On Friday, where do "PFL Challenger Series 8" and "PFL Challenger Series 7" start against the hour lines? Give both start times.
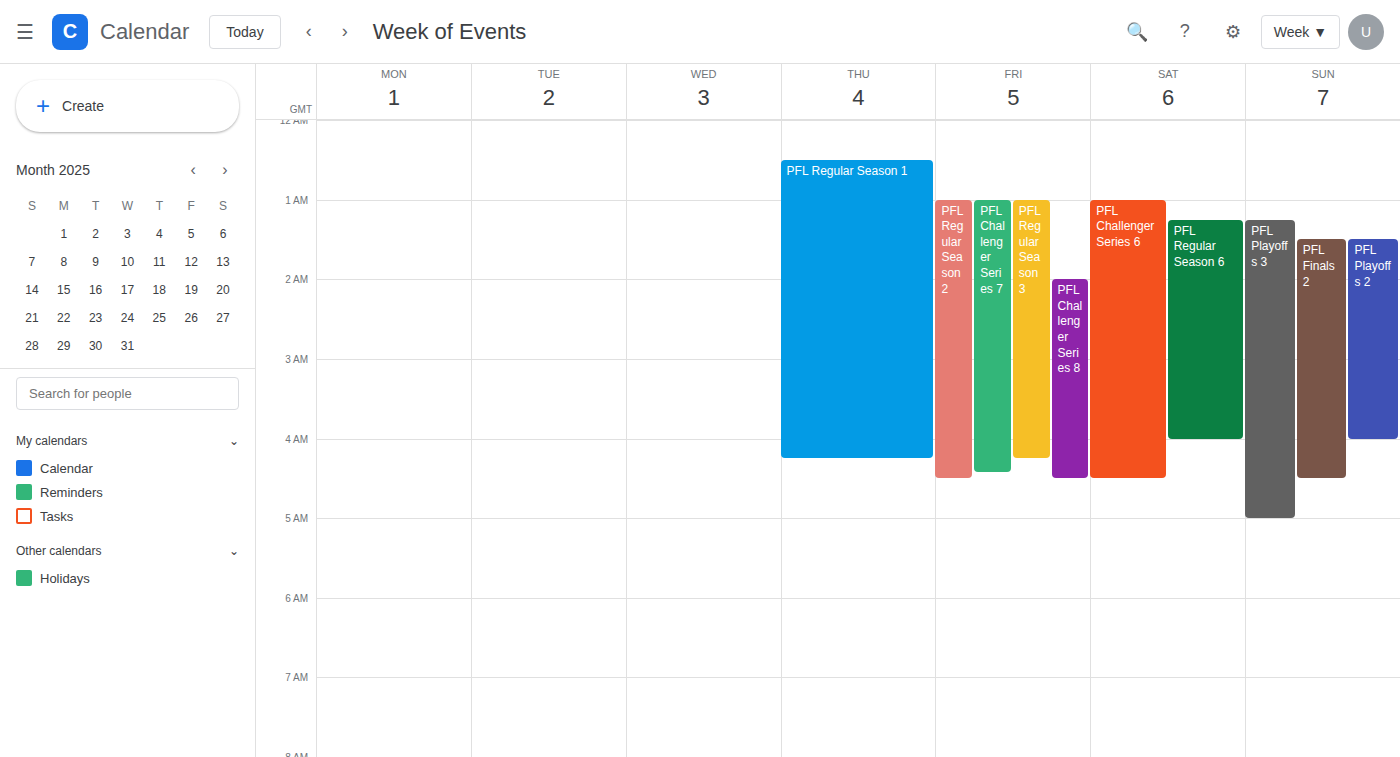
"PFL Challenger Series 8": 2:00 AM, exactly on the 2 AM line. "PFL Challenger Series 7": 1:00 AM, exactly on the 1 AM line.